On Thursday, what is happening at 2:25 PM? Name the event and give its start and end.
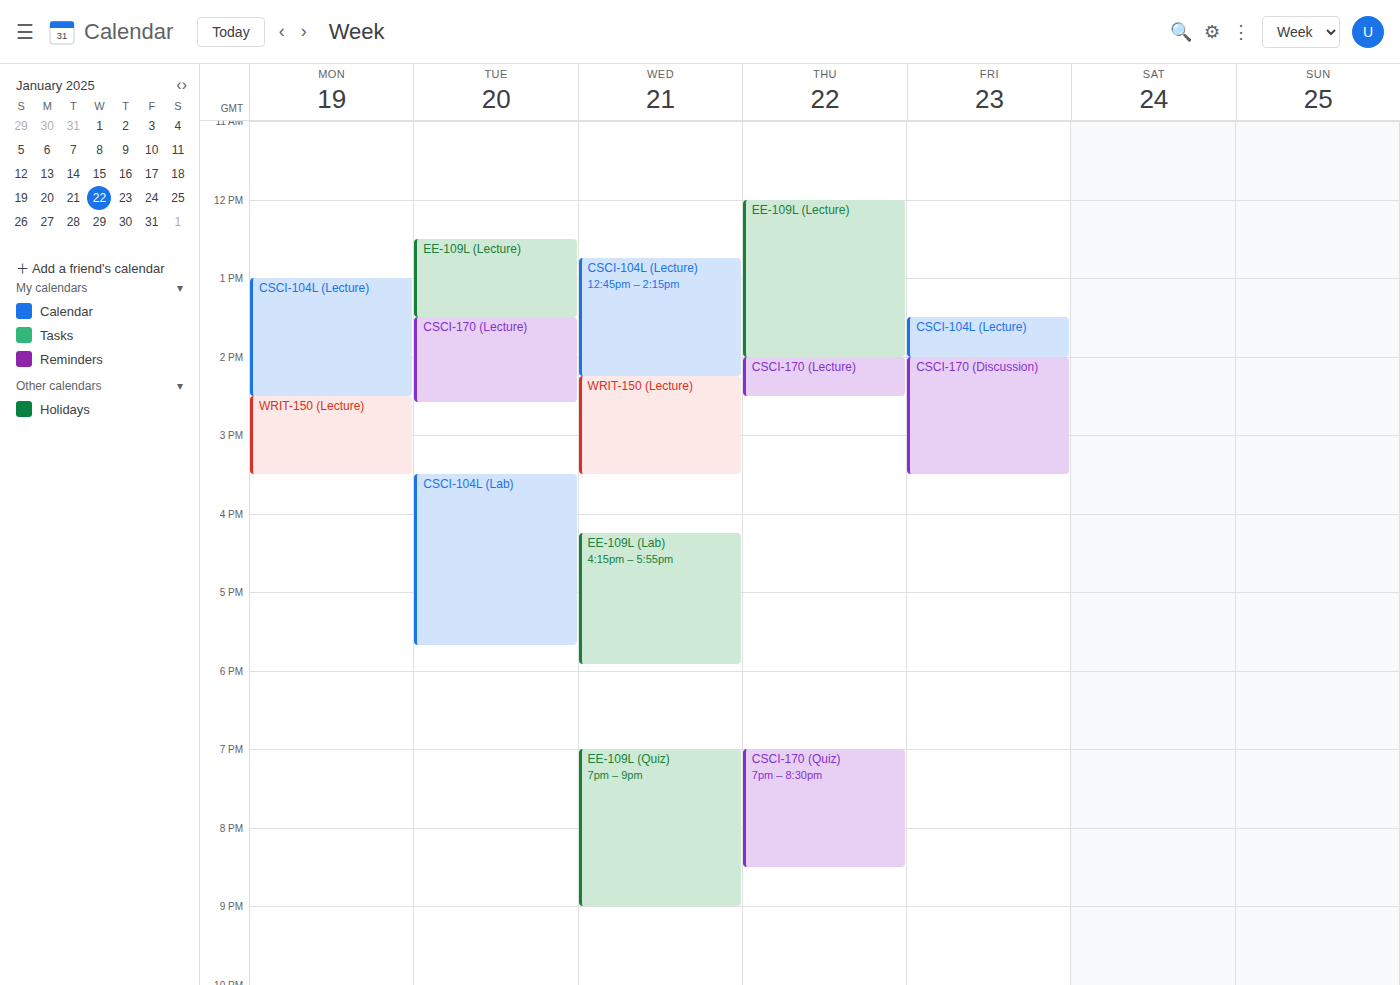
"CSCI-170 (Lecture)", 2:00 PM to 2:30 PM